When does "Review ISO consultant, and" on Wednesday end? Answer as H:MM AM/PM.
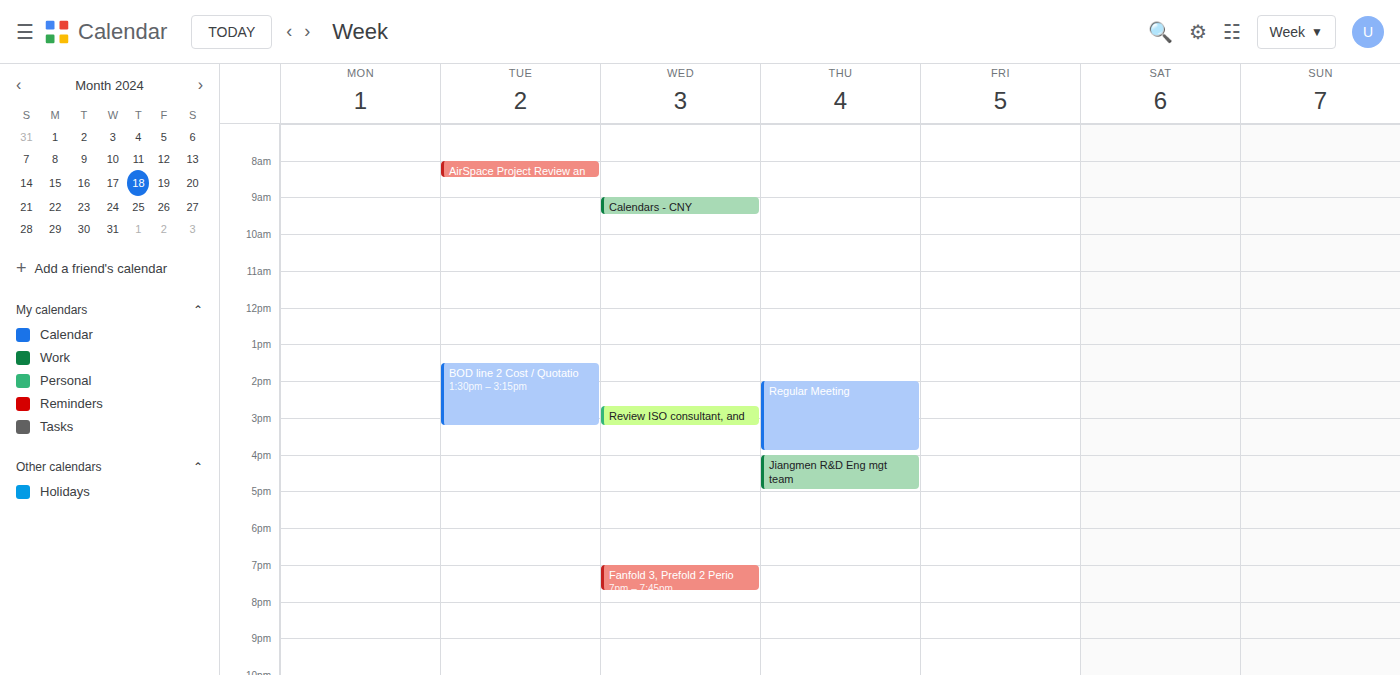
3:15 PM